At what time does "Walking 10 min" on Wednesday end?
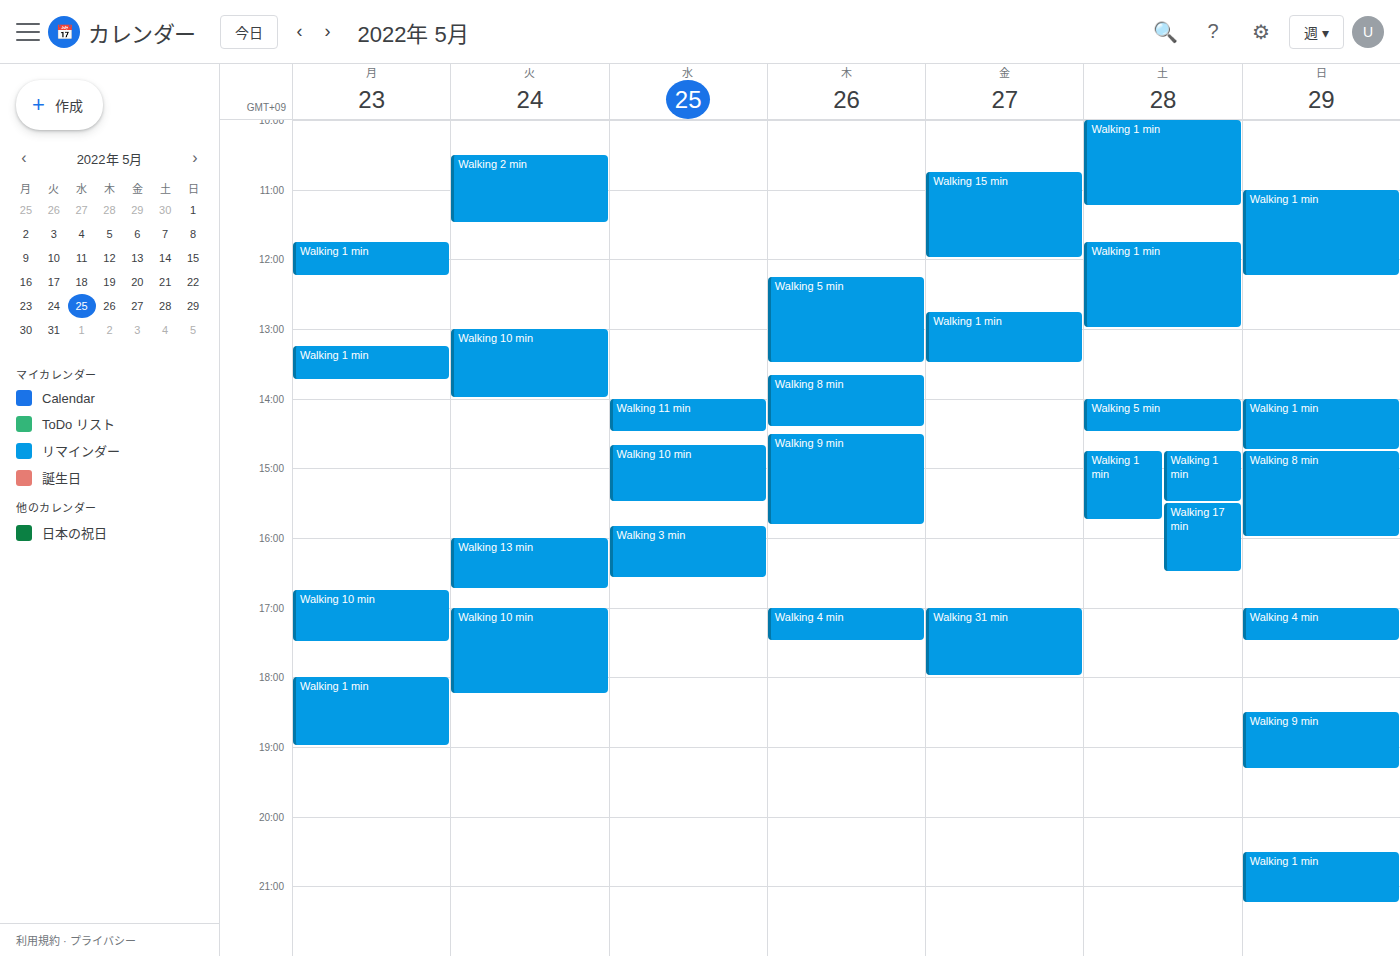
3:30 PM